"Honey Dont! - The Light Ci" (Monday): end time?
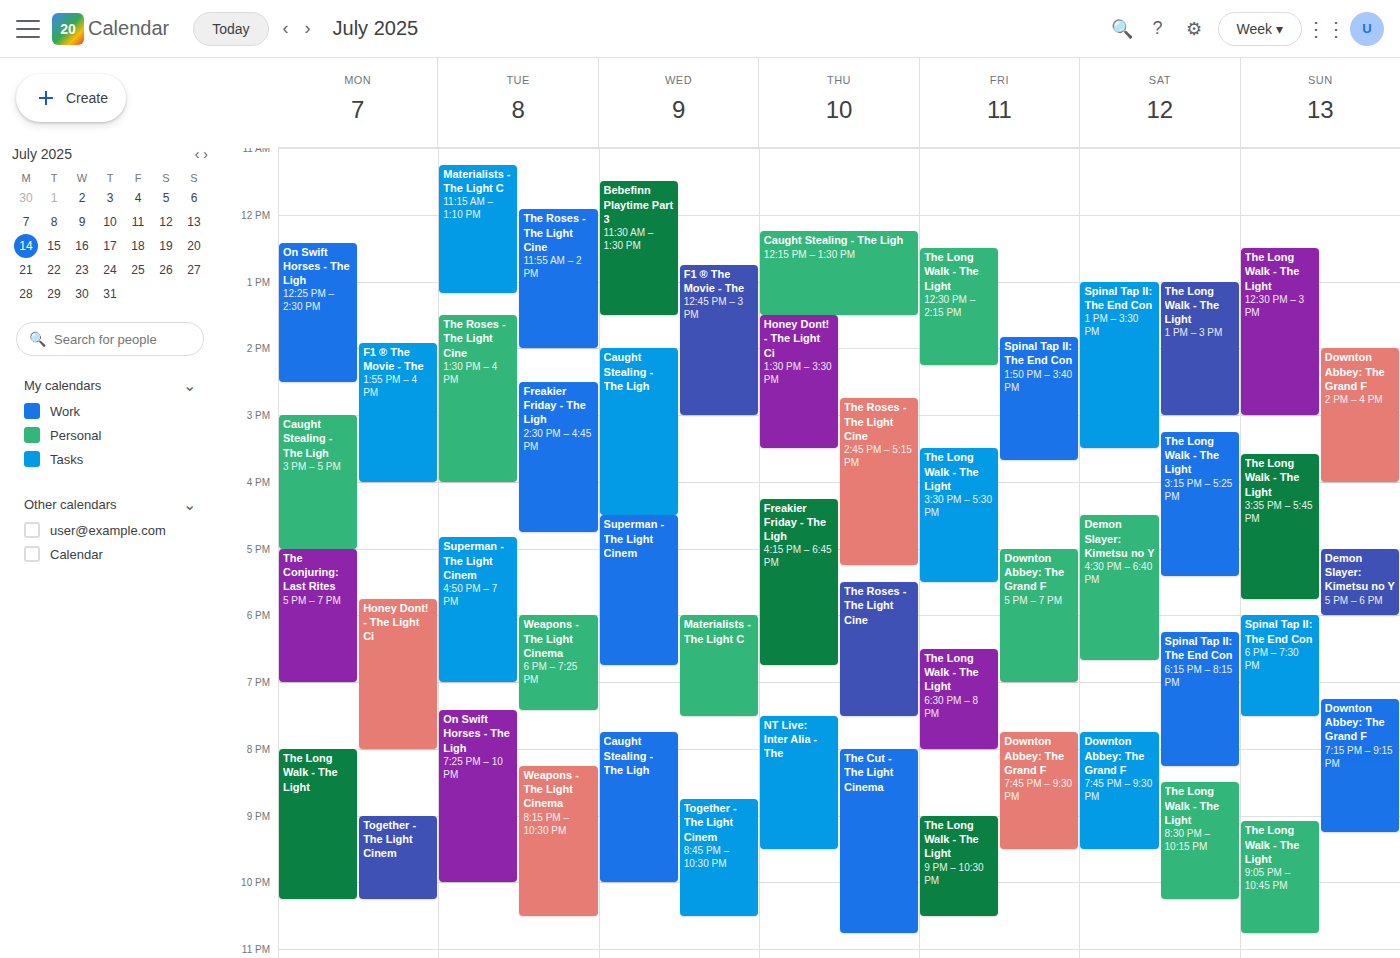
8:00 PM